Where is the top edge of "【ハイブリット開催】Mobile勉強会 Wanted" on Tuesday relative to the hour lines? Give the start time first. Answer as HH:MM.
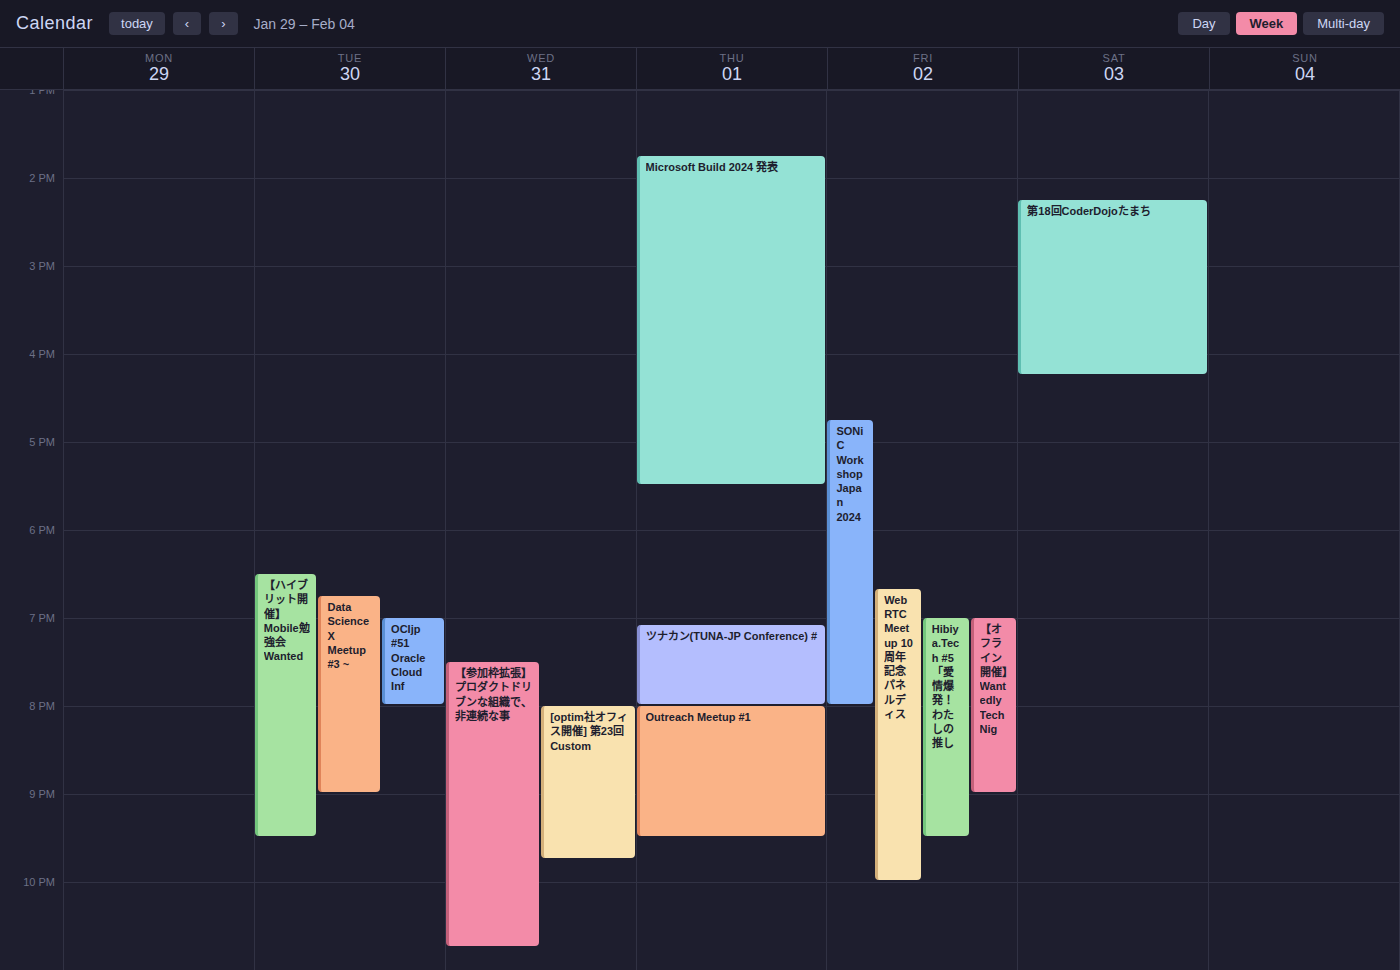
18:30 -- halfway between the 18:00 and 19:00 lines.